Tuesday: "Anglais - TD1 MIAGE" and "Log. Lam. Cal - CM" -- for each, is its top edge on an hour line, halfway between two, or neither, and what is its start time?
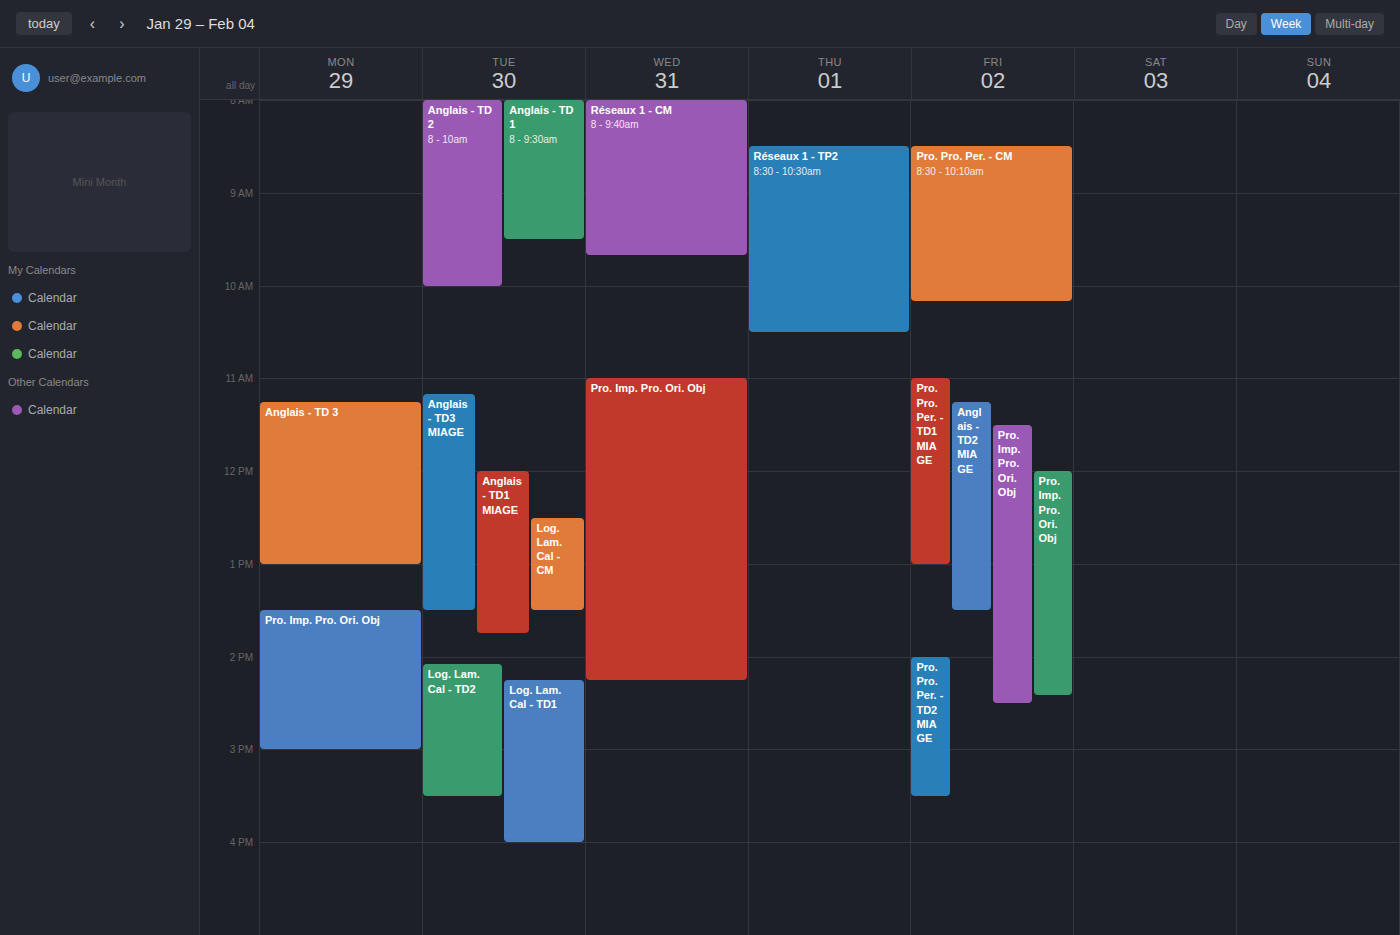
"Anglais - TD1 MIAGE": 12:00 PM, exactly on the 12 PM line. "Log. Lam. Cal - CM": 12:30 PM, halfway between the 12 PM and 1 PM lines.